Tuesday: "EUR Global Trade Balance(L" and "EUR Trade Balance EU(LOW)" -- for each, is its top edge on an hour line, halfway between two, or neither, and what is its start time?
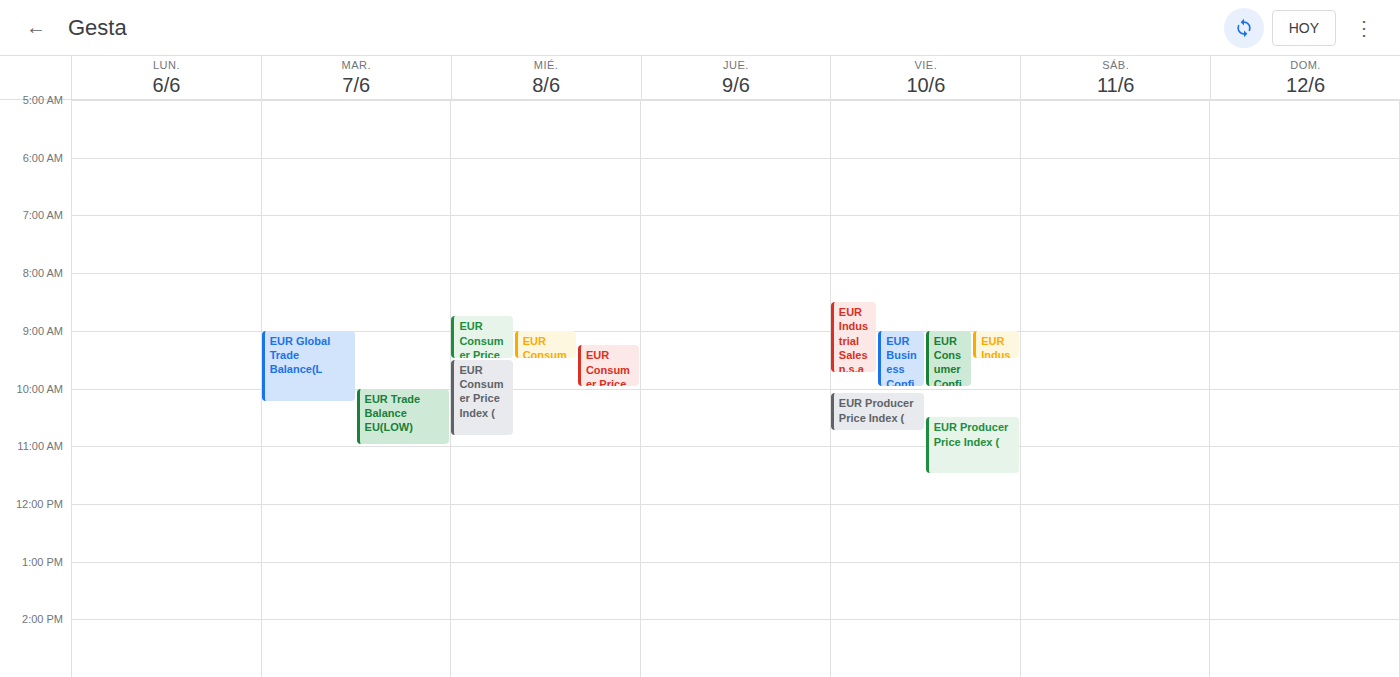
"EUR Global Trade Balance(L": 9:00 AM, exactly on the 9 AM line. "EUR Trade Balance EU(LOW)": 10:00 AM, exactly on the 10 AM line.